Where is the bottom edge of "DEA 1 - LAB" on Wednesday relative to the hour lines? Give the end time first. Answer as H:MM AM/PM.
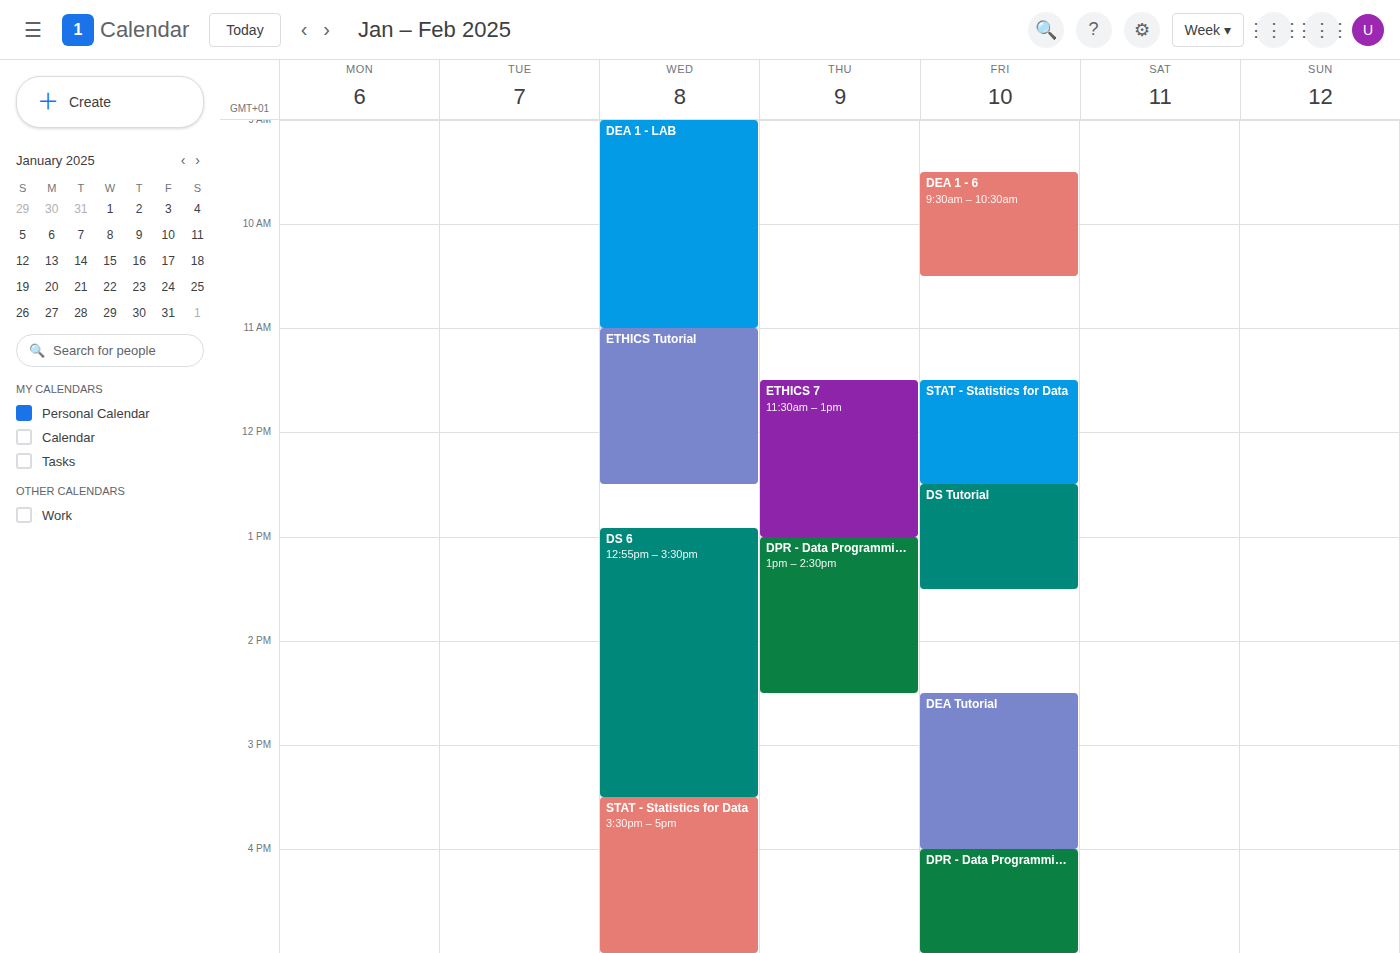
11:00 AM -- exactly on the 11 AM line.